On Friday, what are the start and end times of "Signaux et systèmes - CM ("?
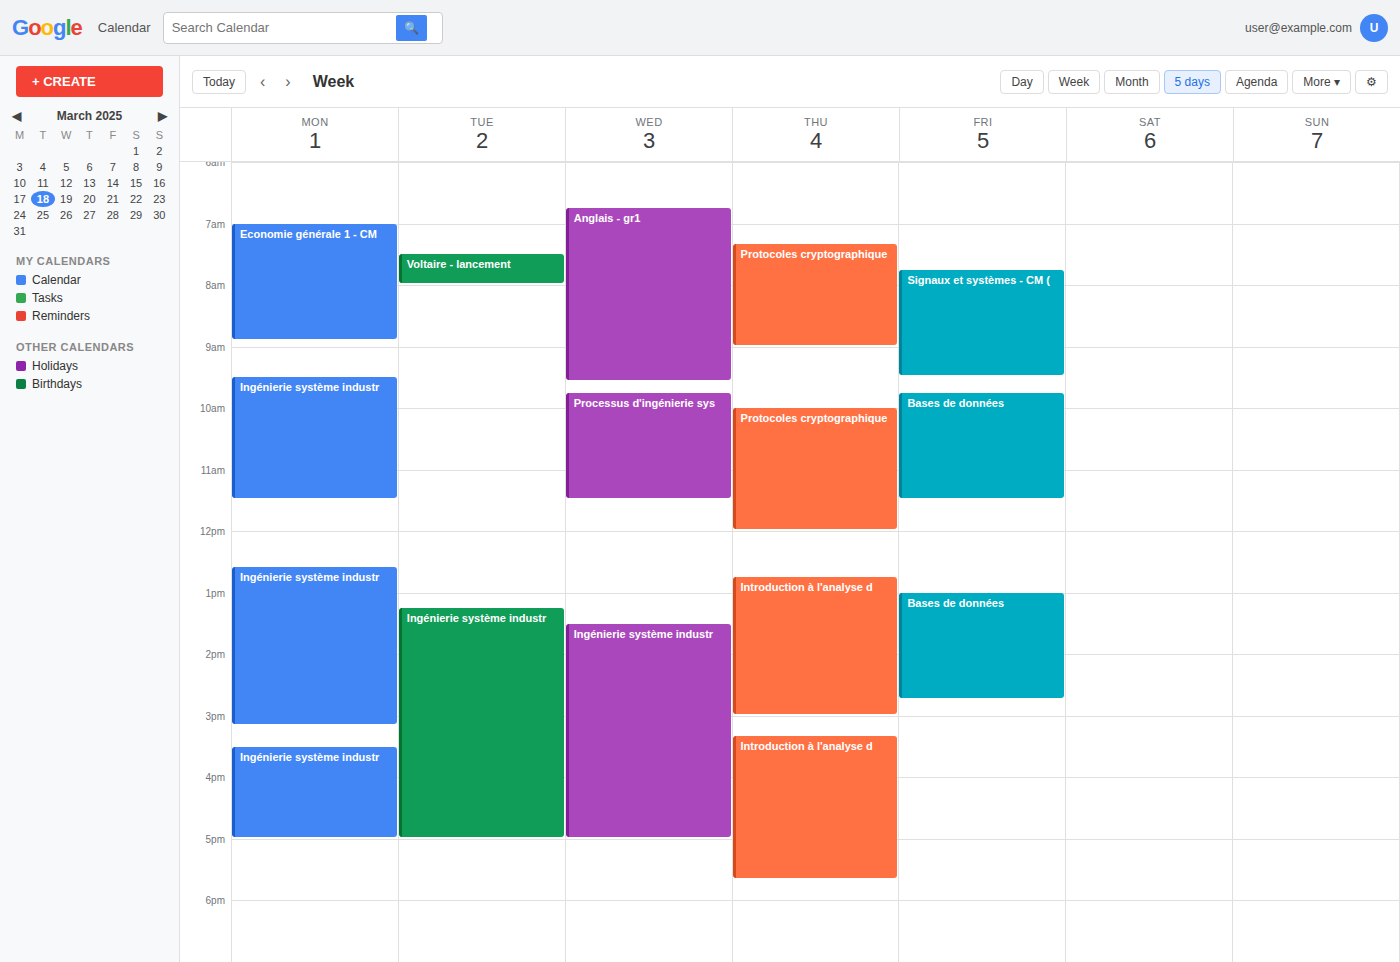
7:45 AM to 9:30 AM